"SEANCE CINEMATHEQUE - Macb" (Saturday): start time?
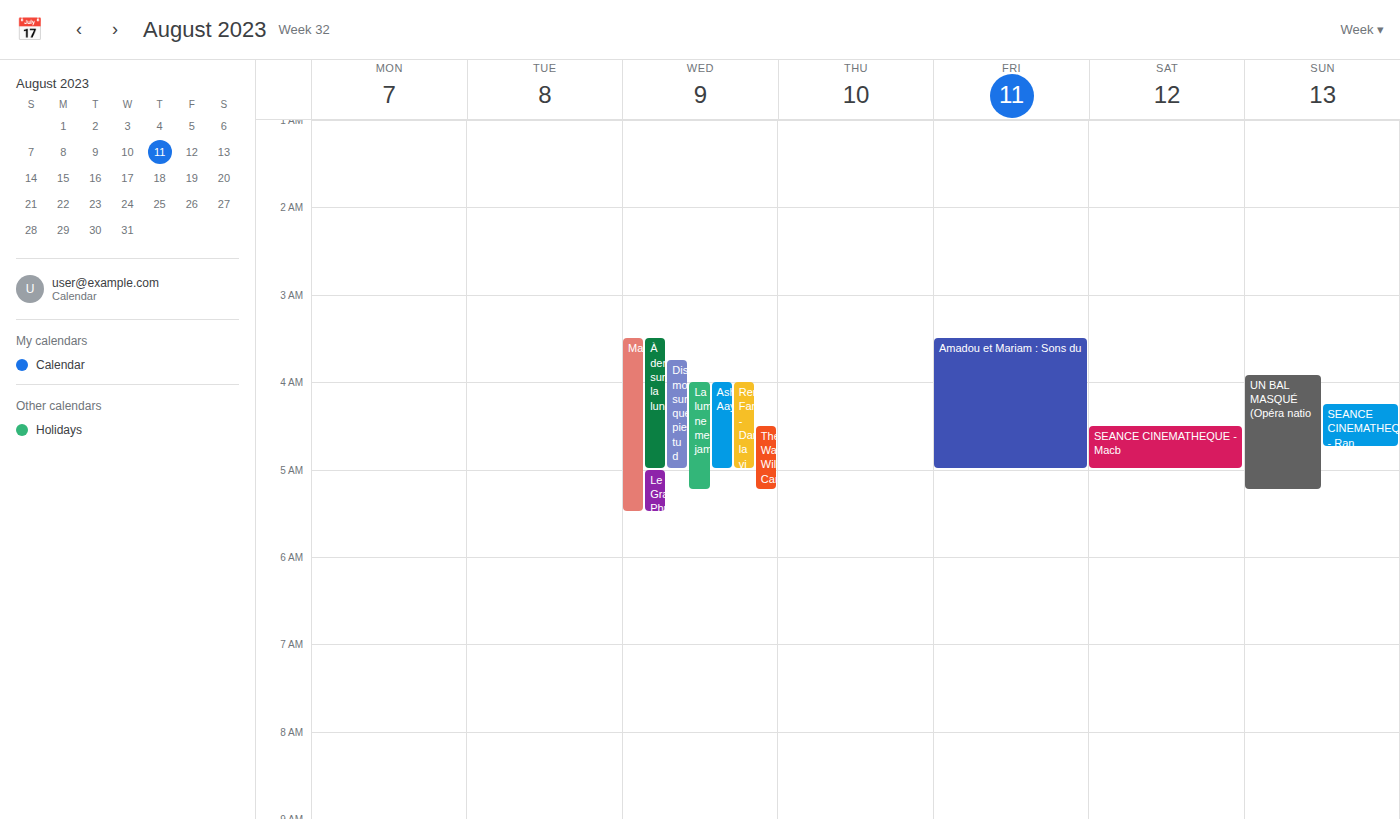
4:30 AM